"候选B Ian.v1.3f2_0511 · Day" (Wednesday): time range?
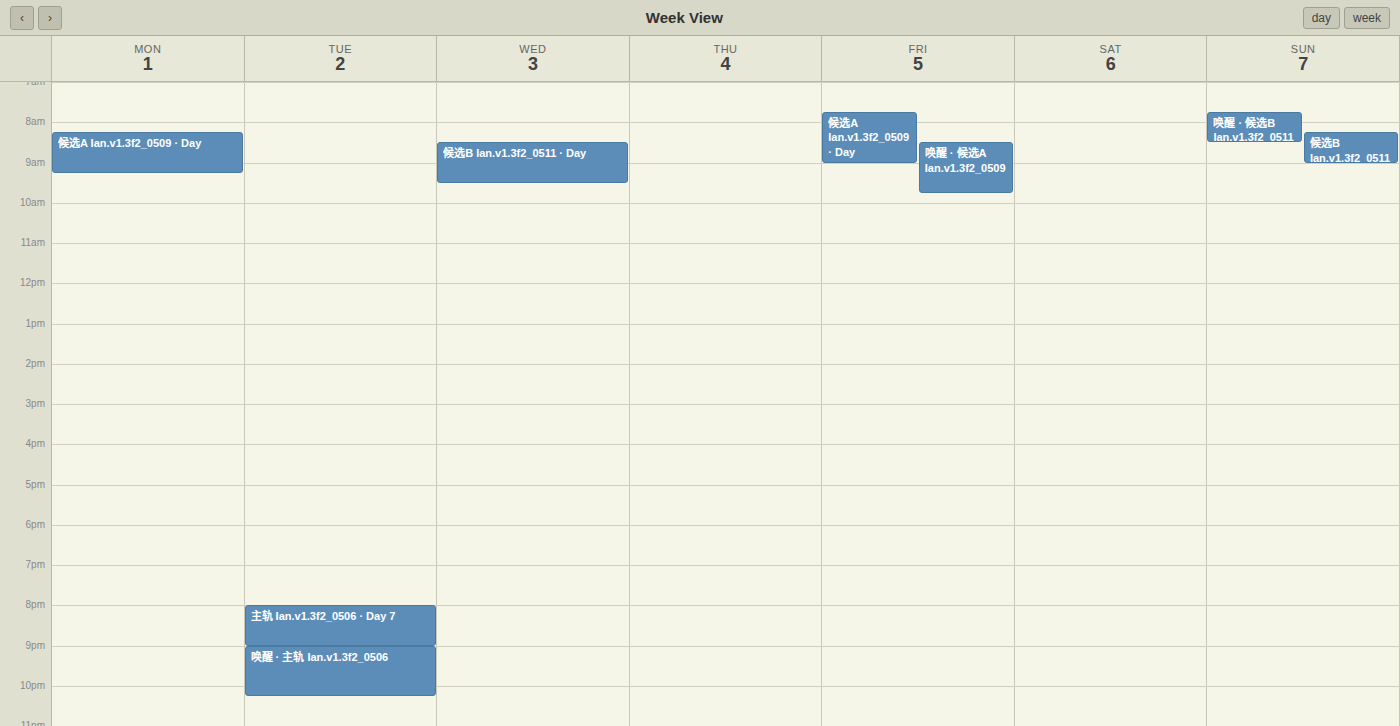
8:30 AM to 9:30 AM